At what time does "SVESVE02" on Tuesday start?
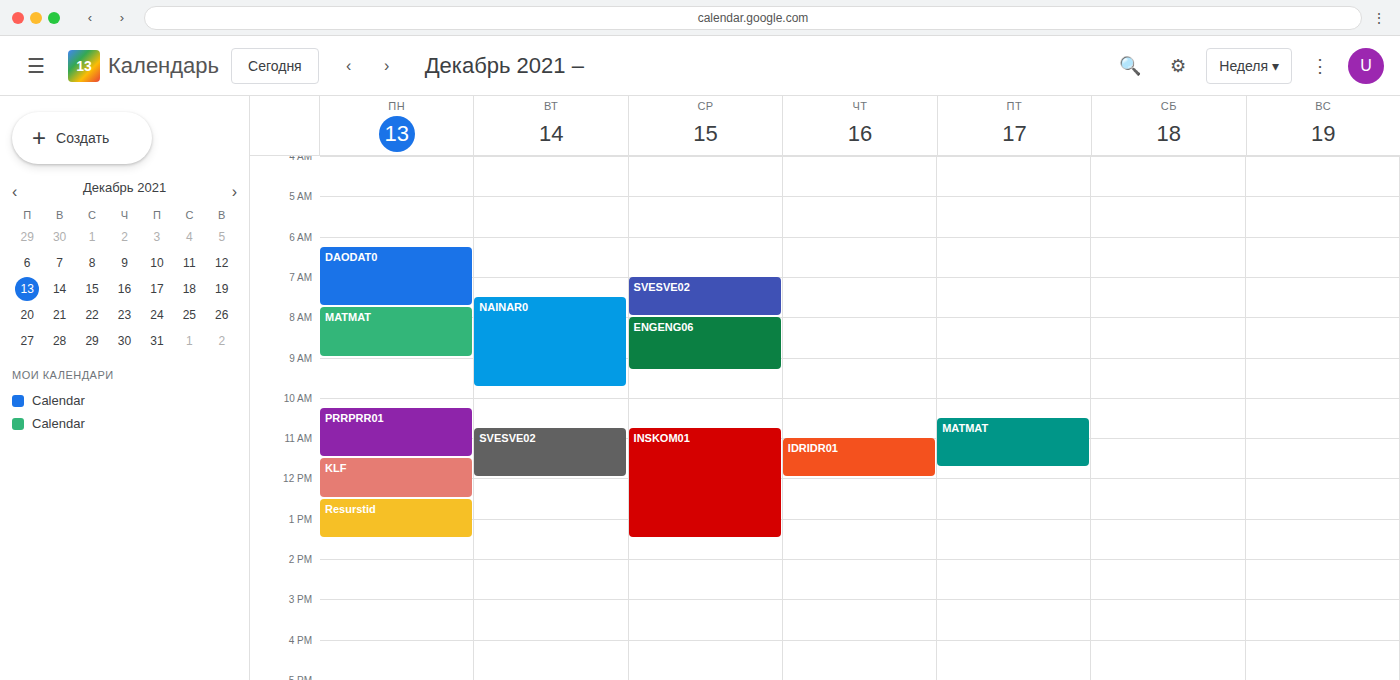
10:45 AM